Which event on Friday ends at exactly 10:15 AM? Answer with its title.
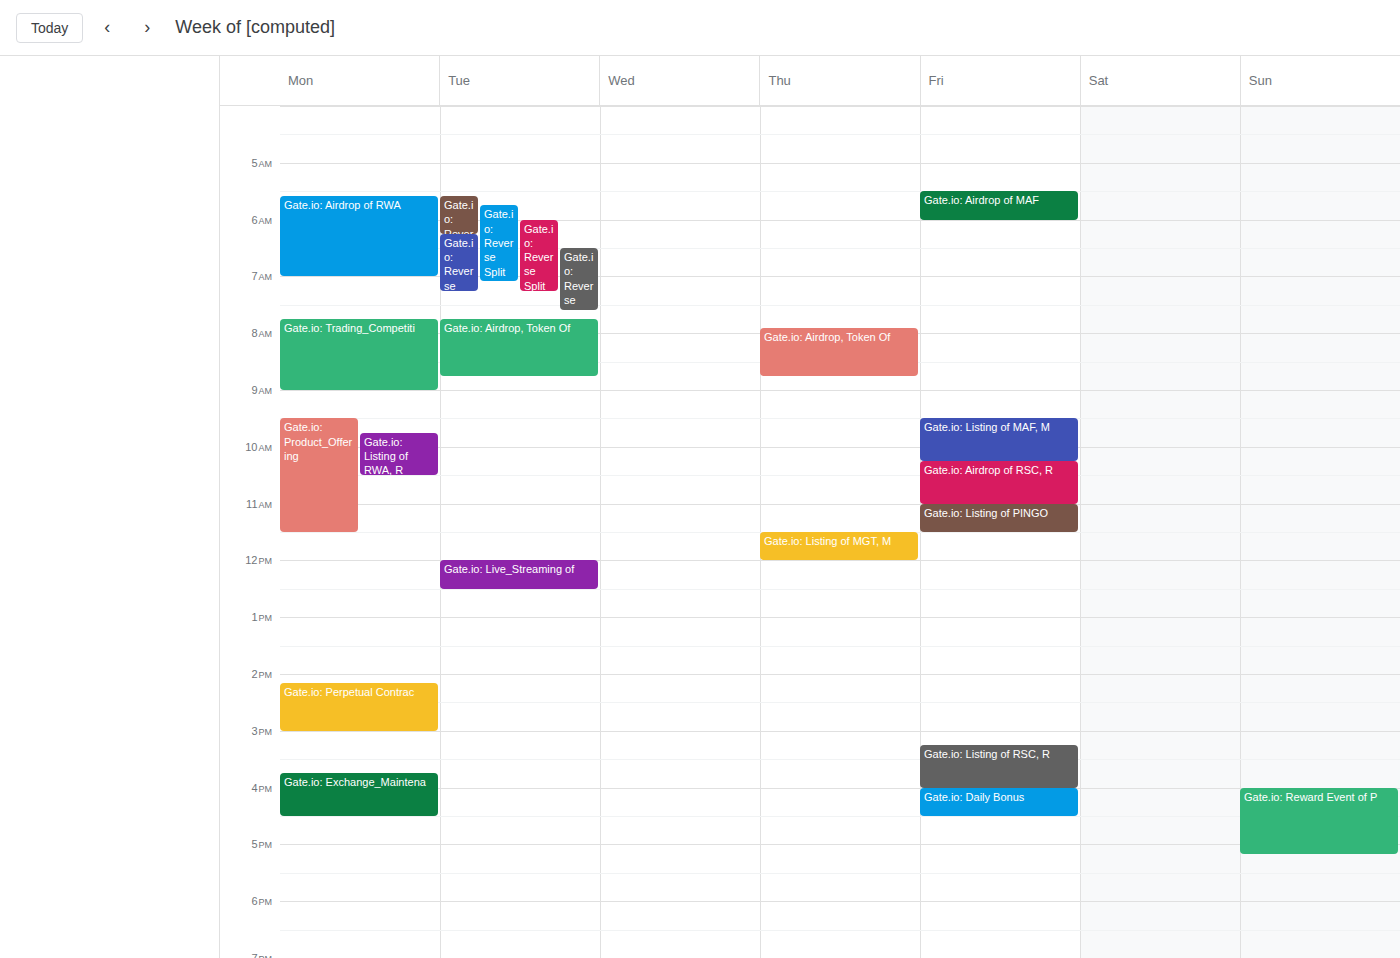
"Gate.io: Listing of MAF, M"